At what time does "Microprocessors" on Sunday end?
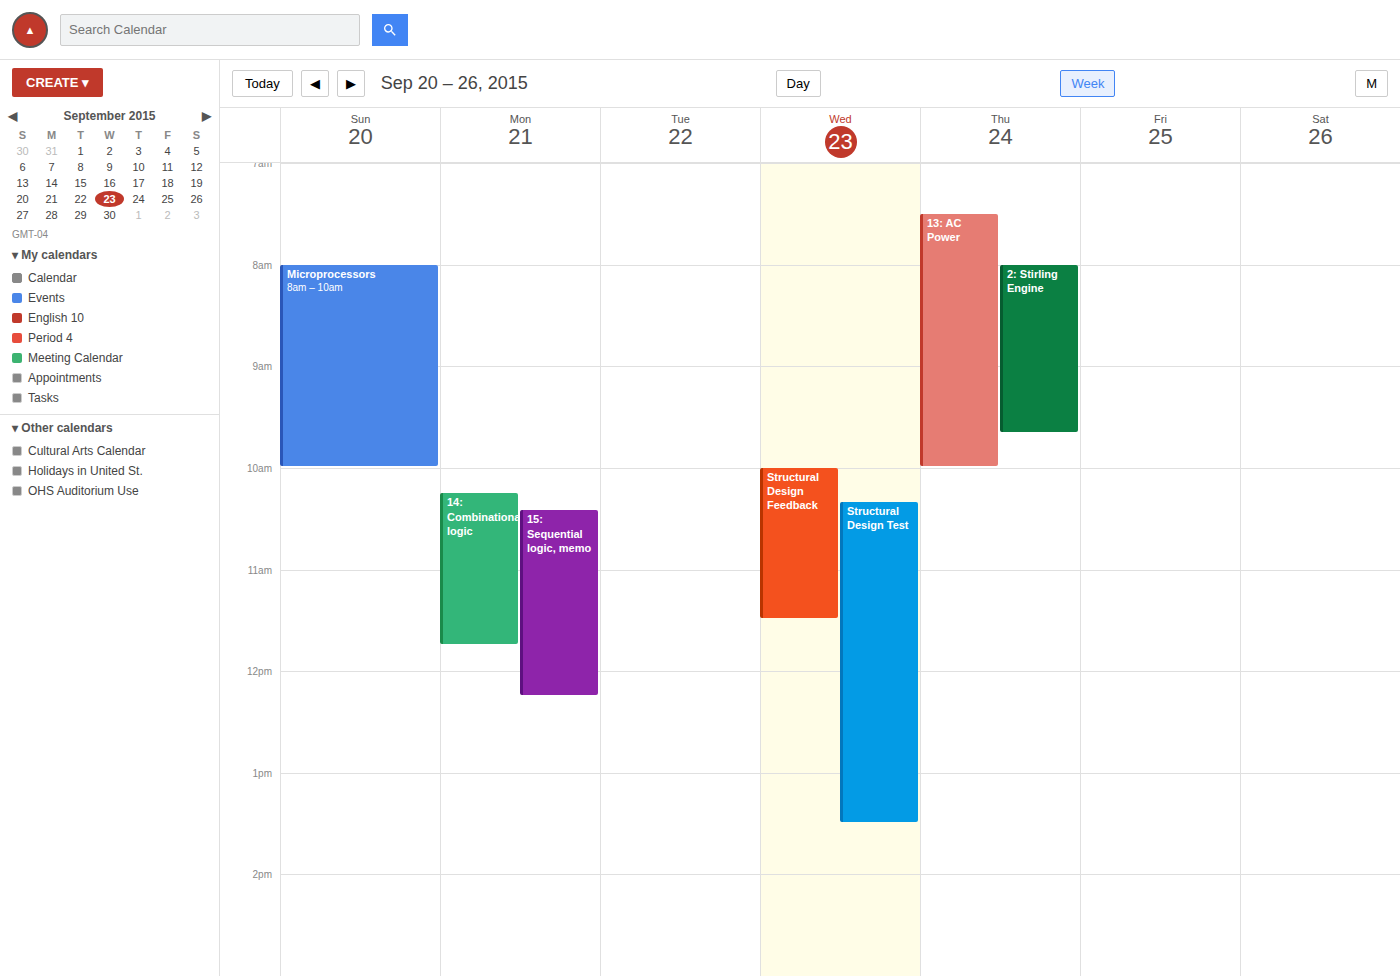
10:00 AM